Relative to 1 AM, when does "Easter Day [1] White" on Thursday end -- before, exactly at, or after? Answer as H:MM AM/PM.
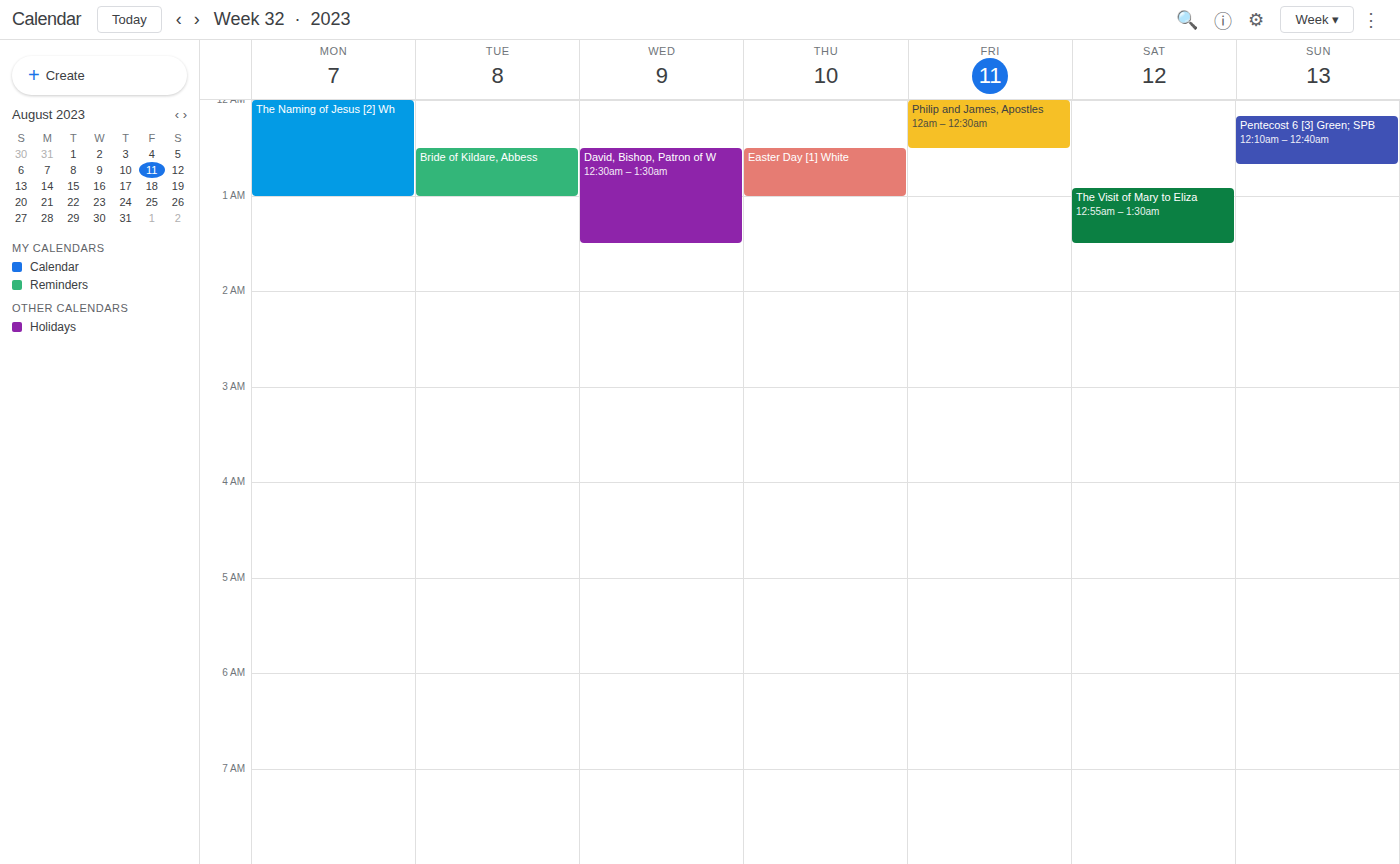
1:00 AM -- exactly at 1 AM, on the 1 AM line.